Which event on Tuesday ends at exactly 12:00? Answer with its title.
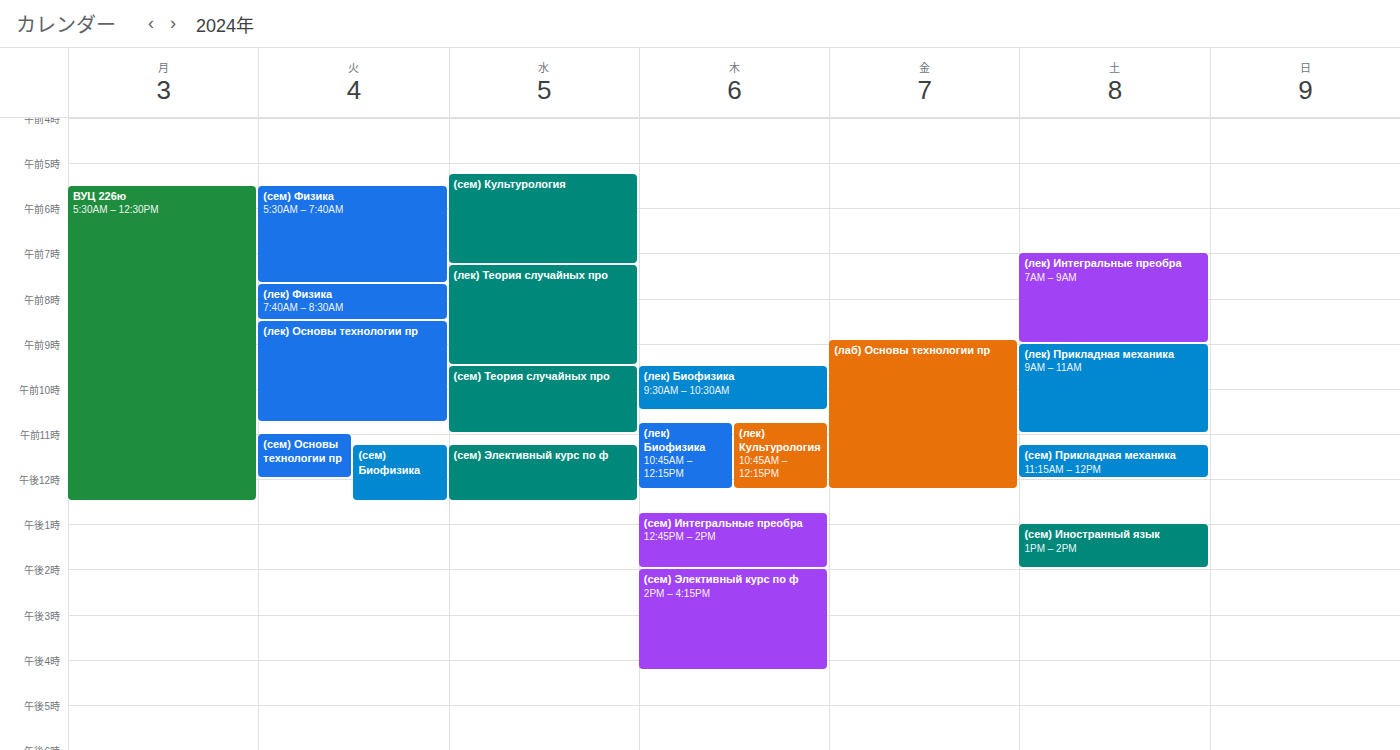
"(сем) Основы технологии пр"